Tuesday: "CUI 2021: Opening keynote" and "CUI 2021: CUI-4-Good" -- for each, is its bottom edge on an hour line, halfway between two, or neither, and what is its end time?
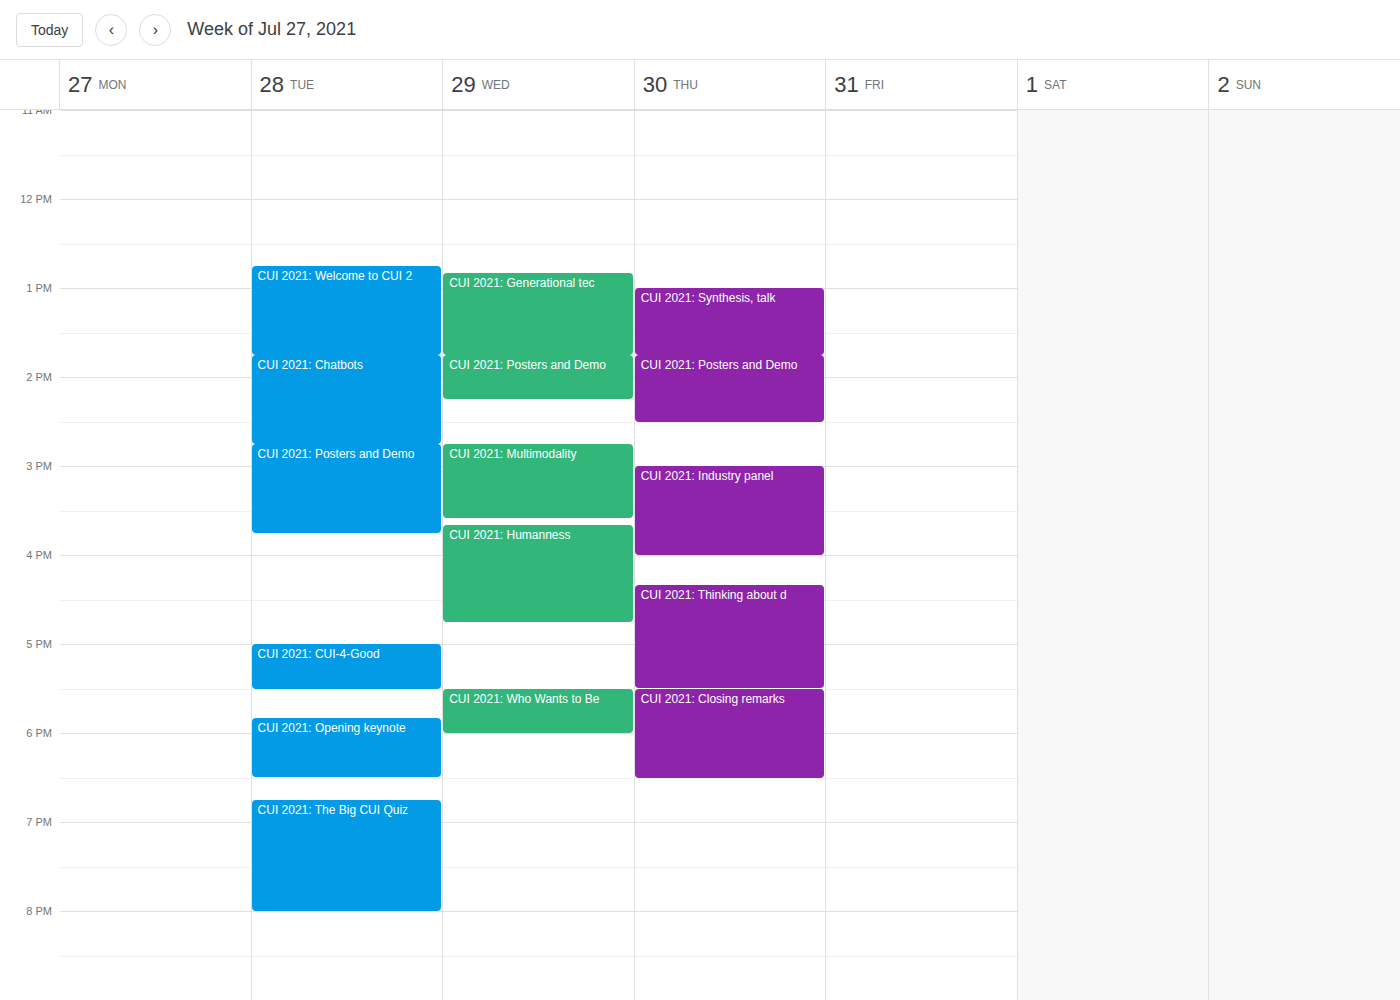
"CUI 2021: Opening keynote": 6:30 PM, halfway between the 6 PM and 7 PM lines. "CUI 2021: CUI-4-Good": 5:30 PM, halfway between the 5 PM and 6 PM lines.